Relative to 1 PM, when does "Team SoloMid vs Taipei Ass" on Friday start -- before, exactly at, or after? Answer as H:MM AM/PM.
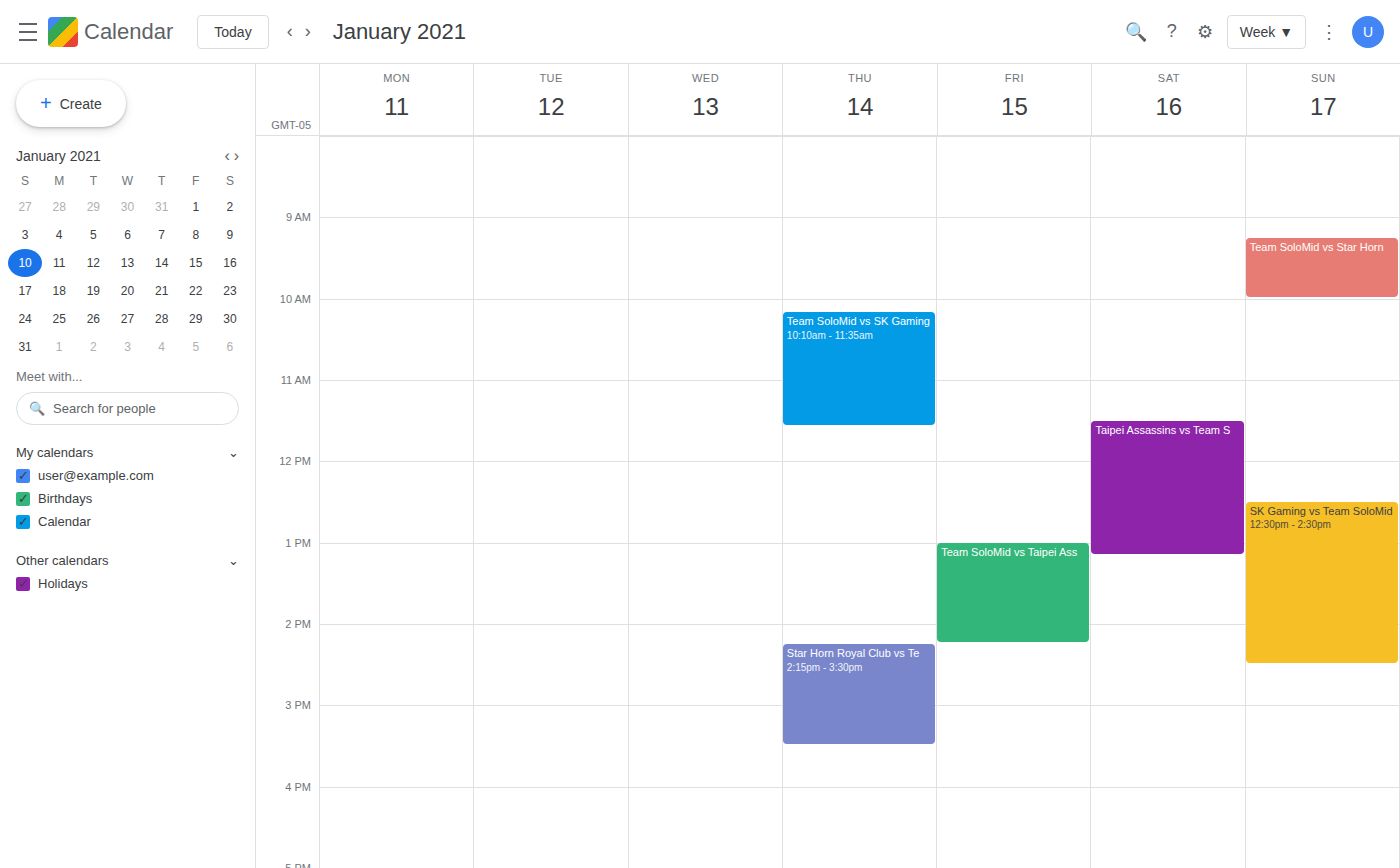
1:00 PM -- exactly at 1 PM, on the 1 PM line.